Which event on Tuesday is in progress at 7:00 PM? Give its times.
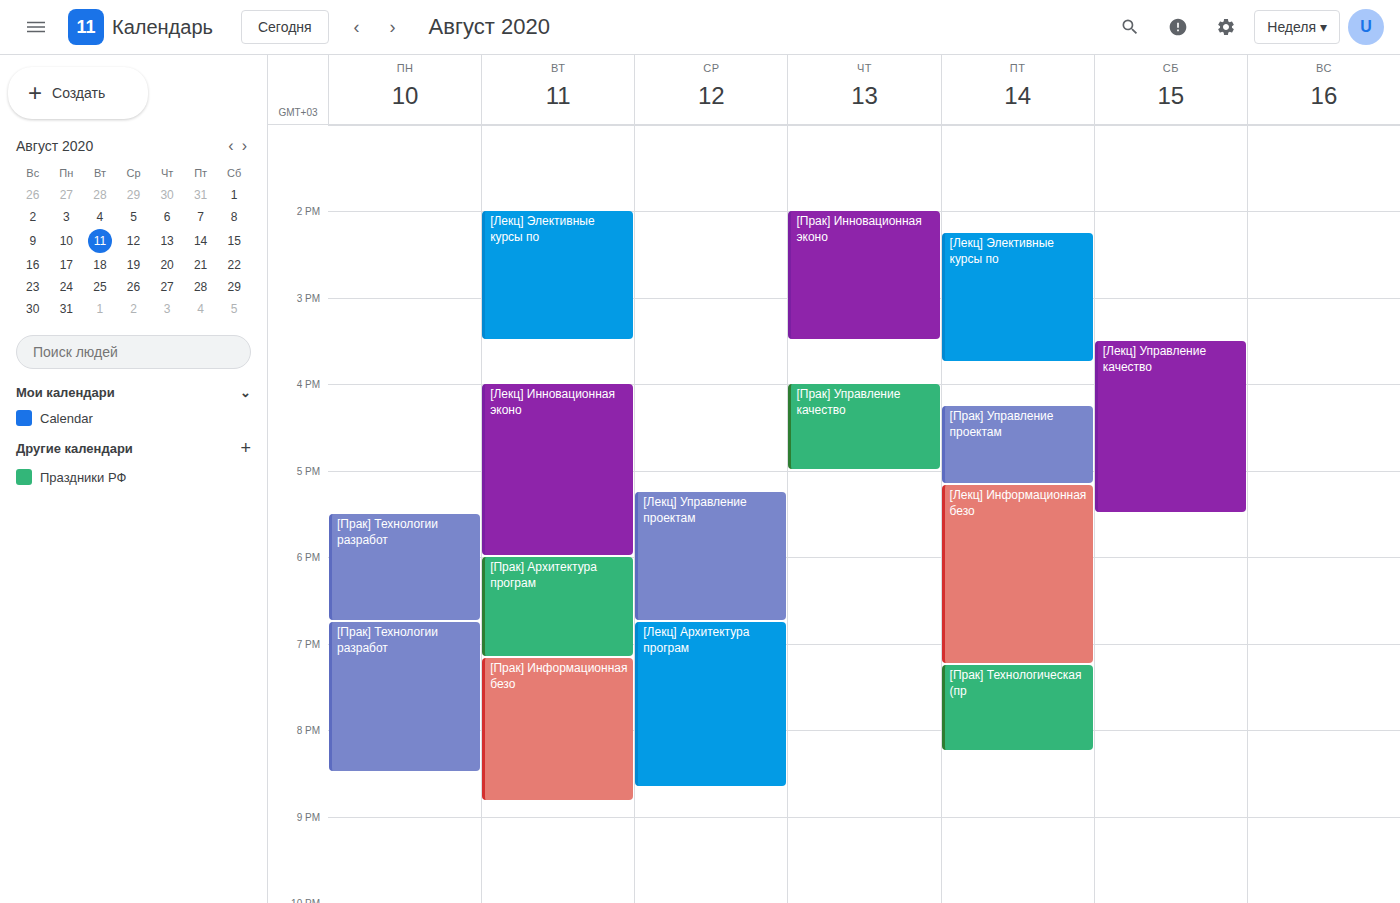
"[Прак] Архитектура програм", 6:00 PM to 7:10 PM